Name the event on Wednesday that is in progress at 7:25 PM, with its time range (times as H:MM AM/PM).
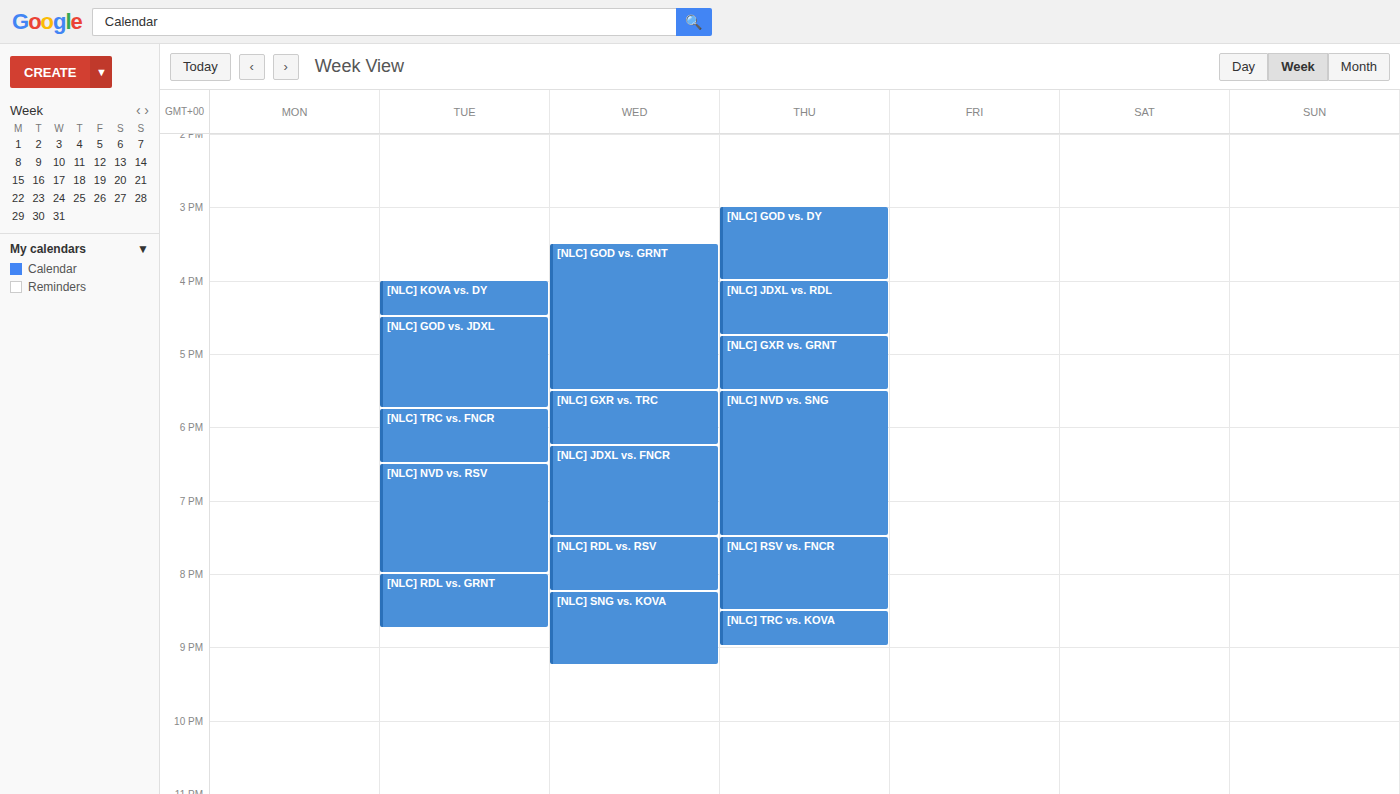
"[NLC] JDXL vs. FNCR", 6:15 PM to 7:30 PM